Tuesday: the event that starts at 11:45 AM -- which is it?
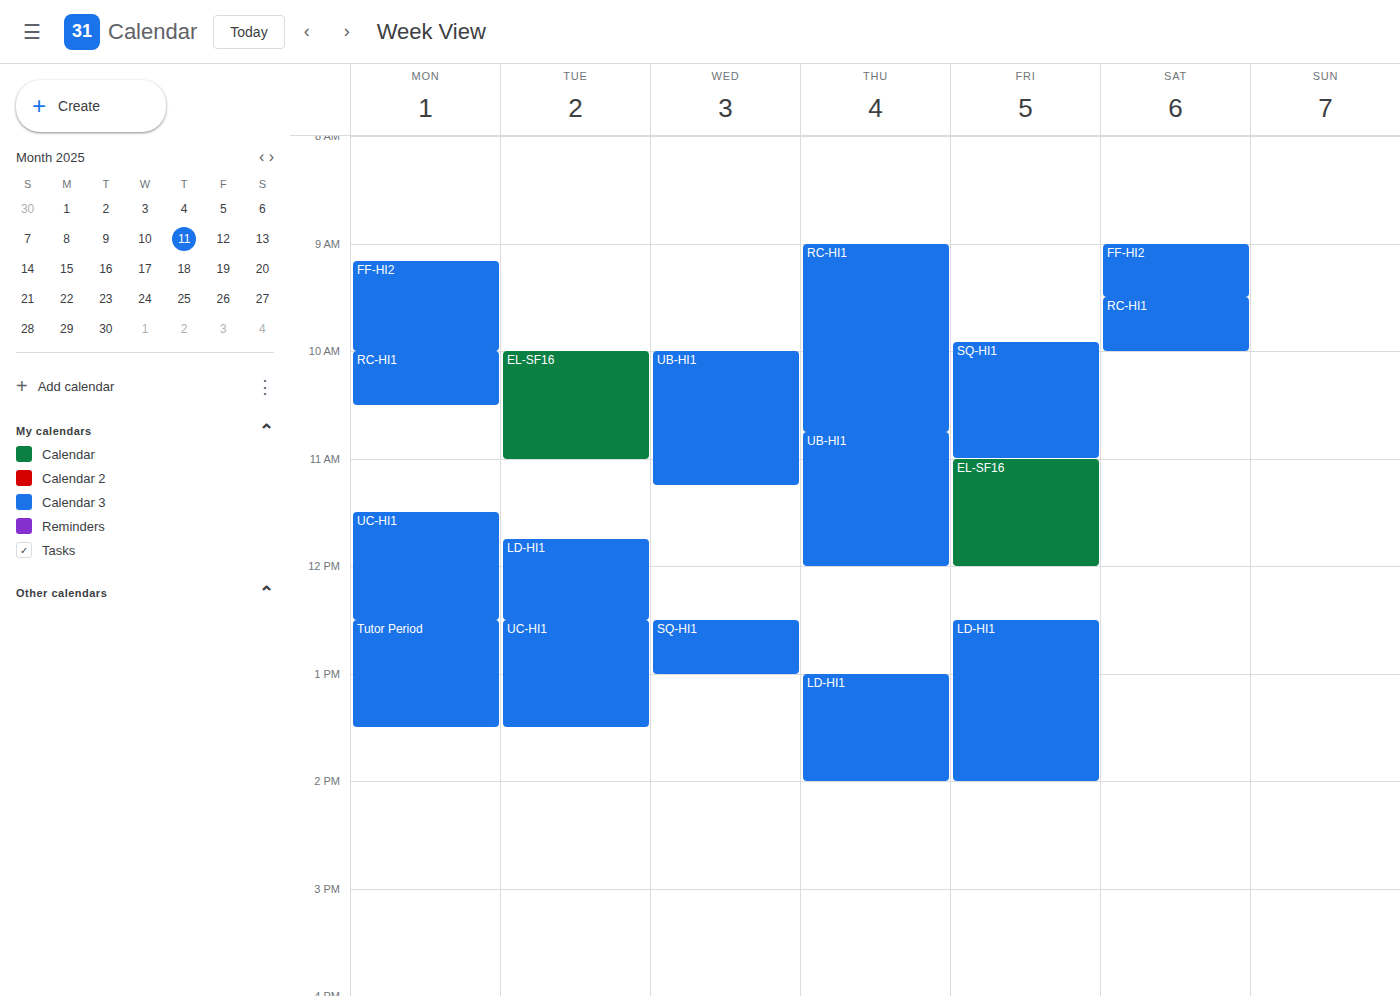
"LD-HI1"